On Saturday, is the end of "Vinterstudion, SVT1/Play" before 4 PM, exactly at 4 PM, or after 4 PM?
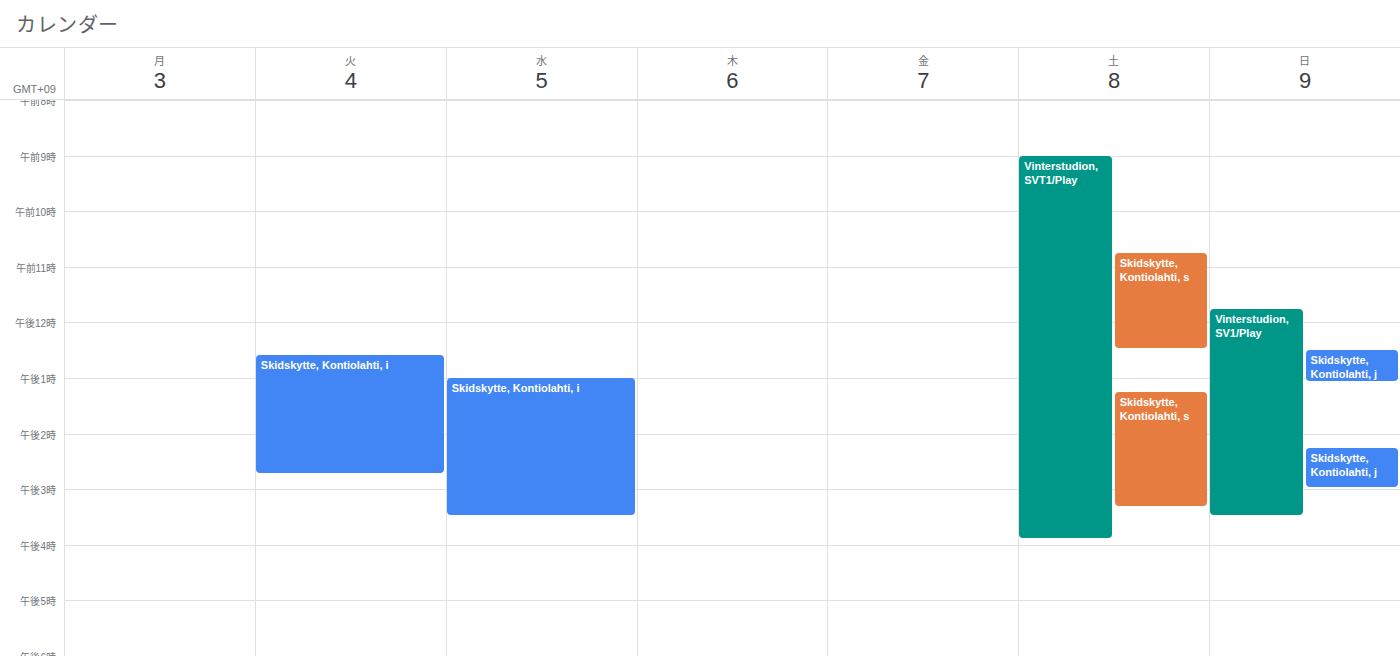
3:55 PM -- before 4 PM, 5 minutes above the 4 PM line.